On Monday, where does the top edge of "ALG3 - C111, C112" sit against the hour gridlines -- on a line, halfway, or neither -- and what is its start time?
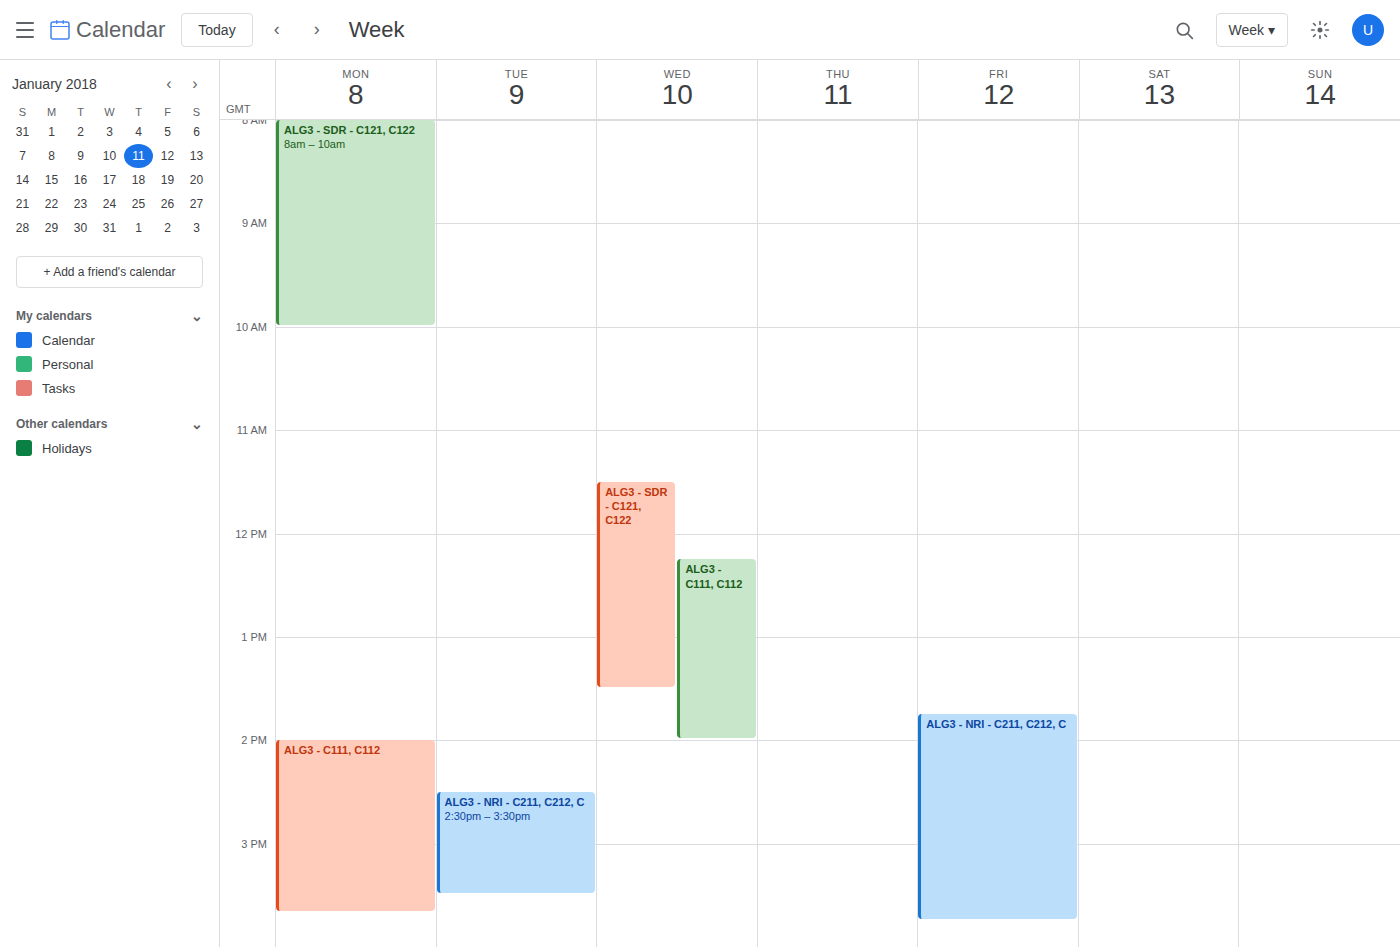
2:00 PM -- exactly on the 2 PM line.